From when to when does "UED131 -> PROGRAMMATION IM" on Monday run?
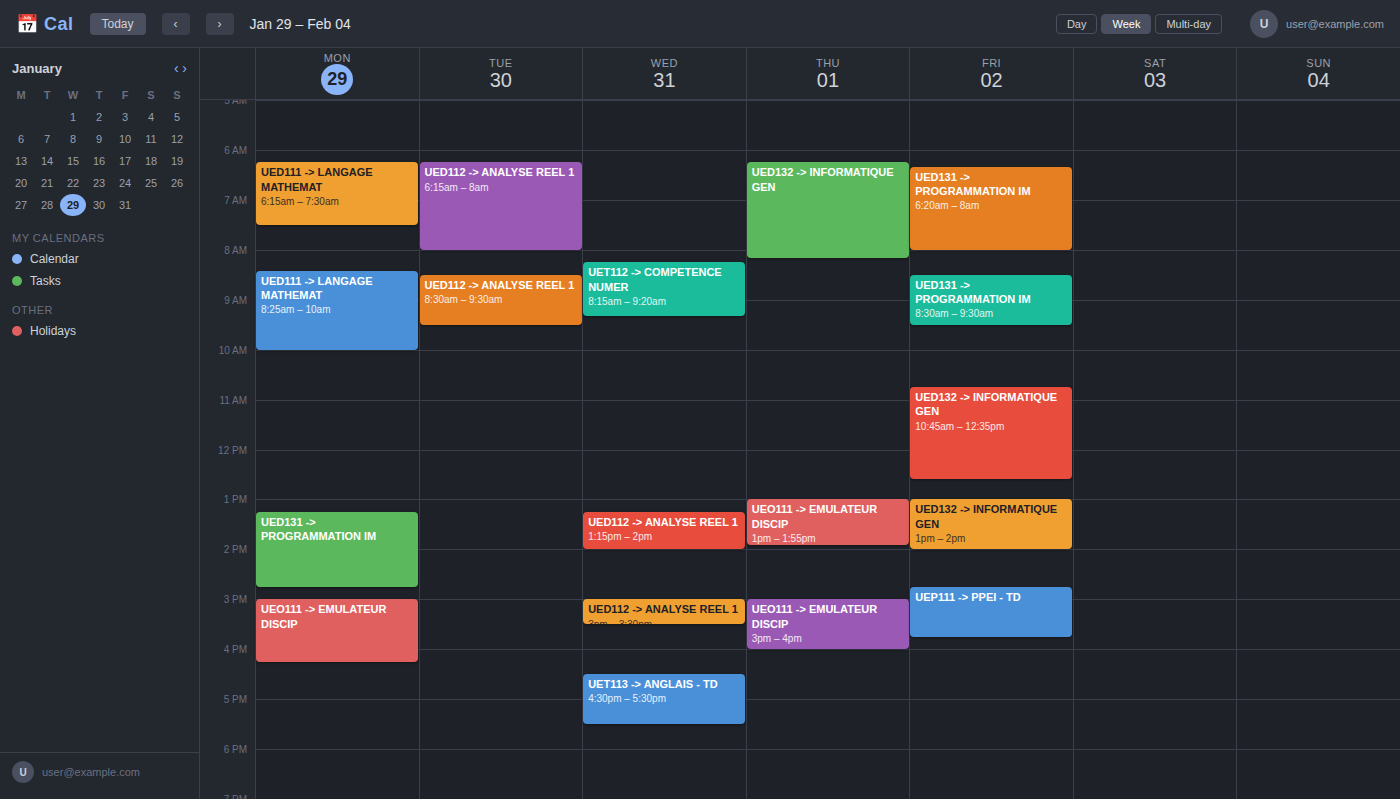
13:15 to 14:45